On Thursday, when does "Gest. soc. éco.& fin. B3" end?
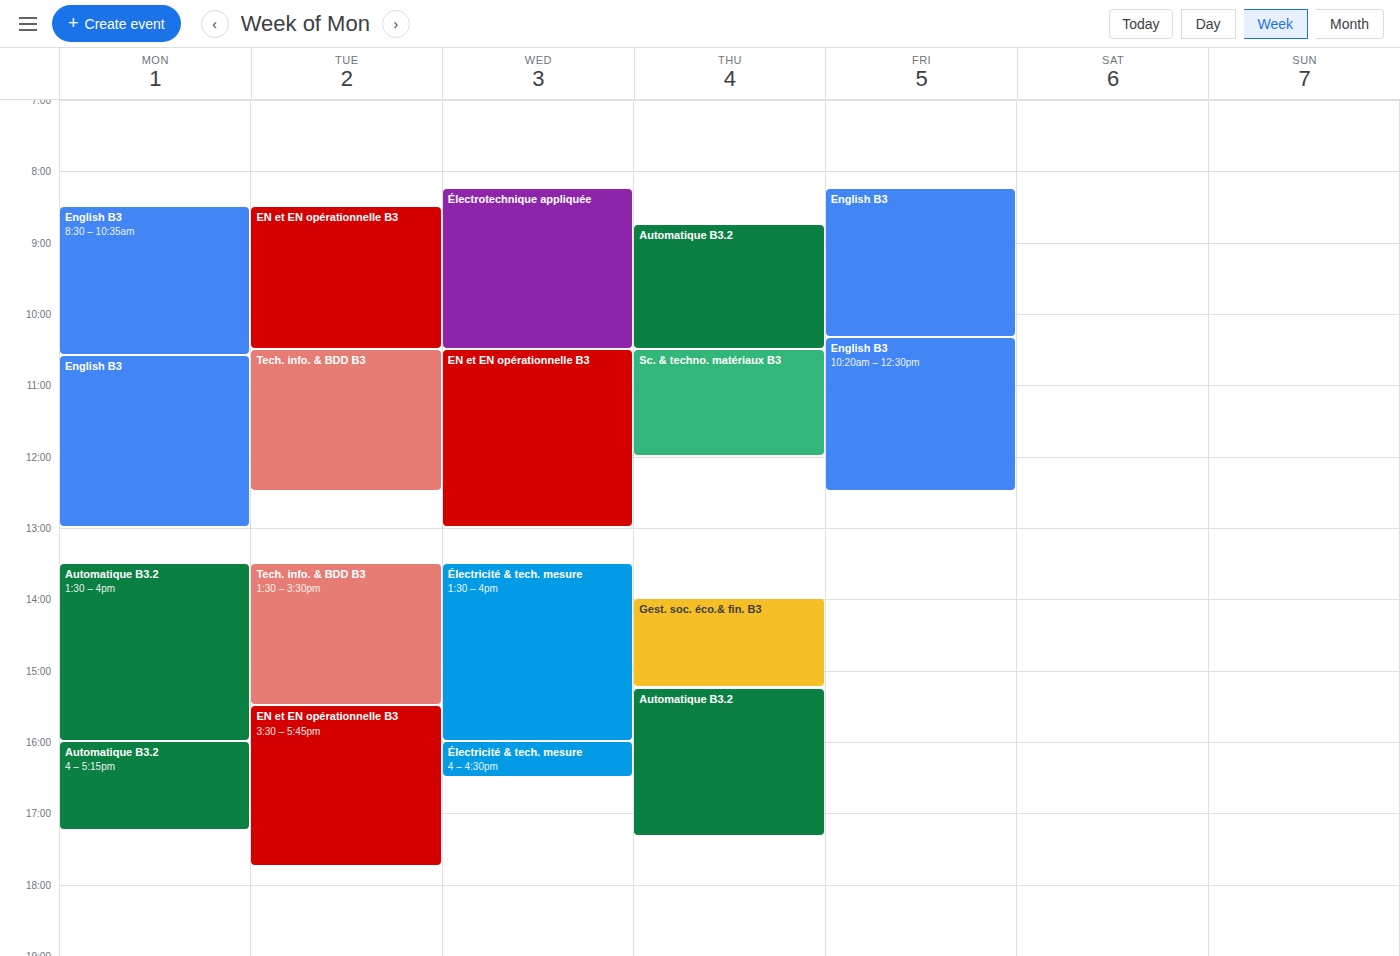
3:15 PM